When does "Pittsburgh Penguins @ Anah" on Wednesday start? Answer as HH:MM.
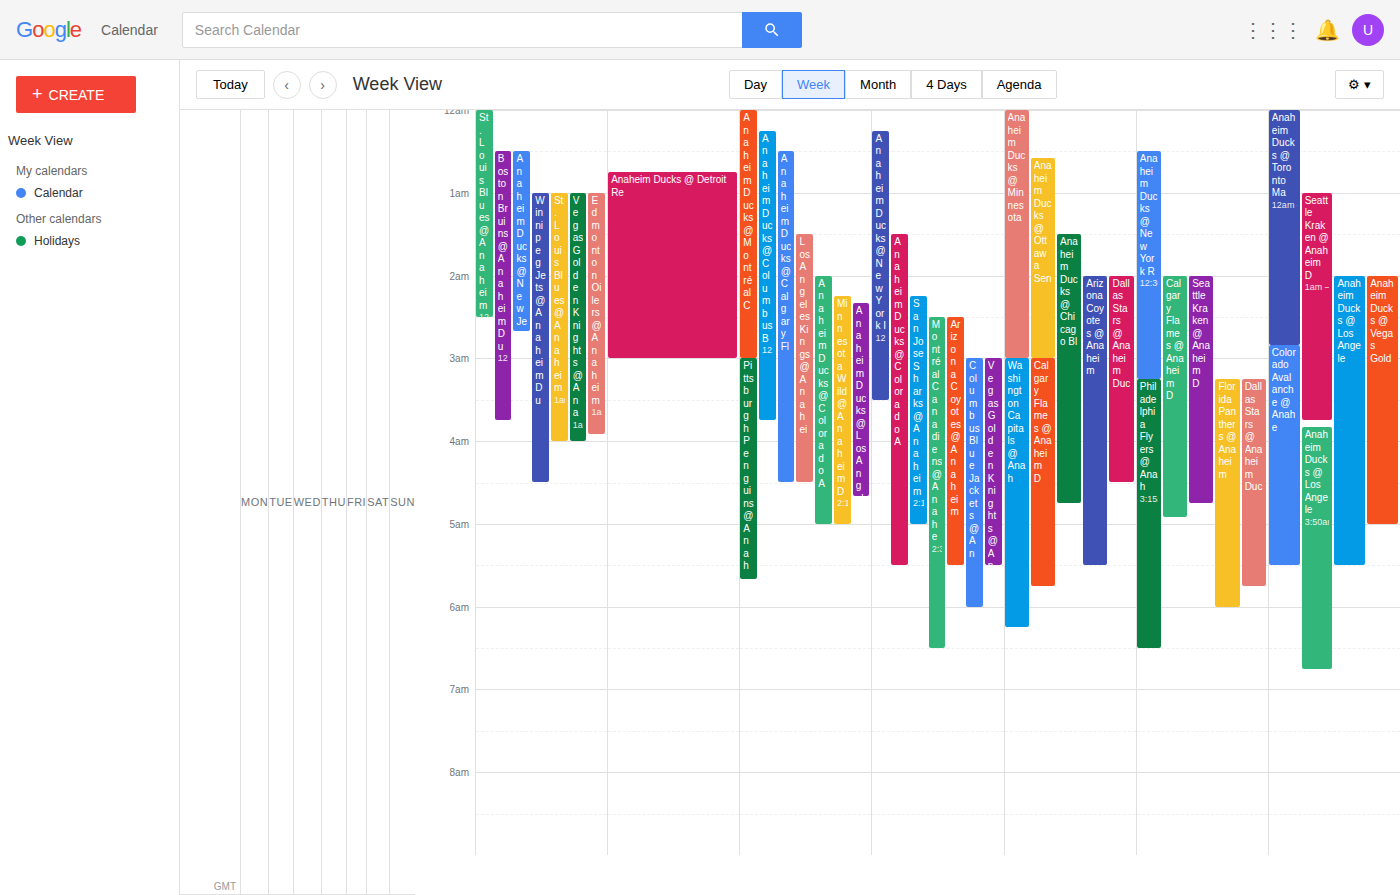
03:00